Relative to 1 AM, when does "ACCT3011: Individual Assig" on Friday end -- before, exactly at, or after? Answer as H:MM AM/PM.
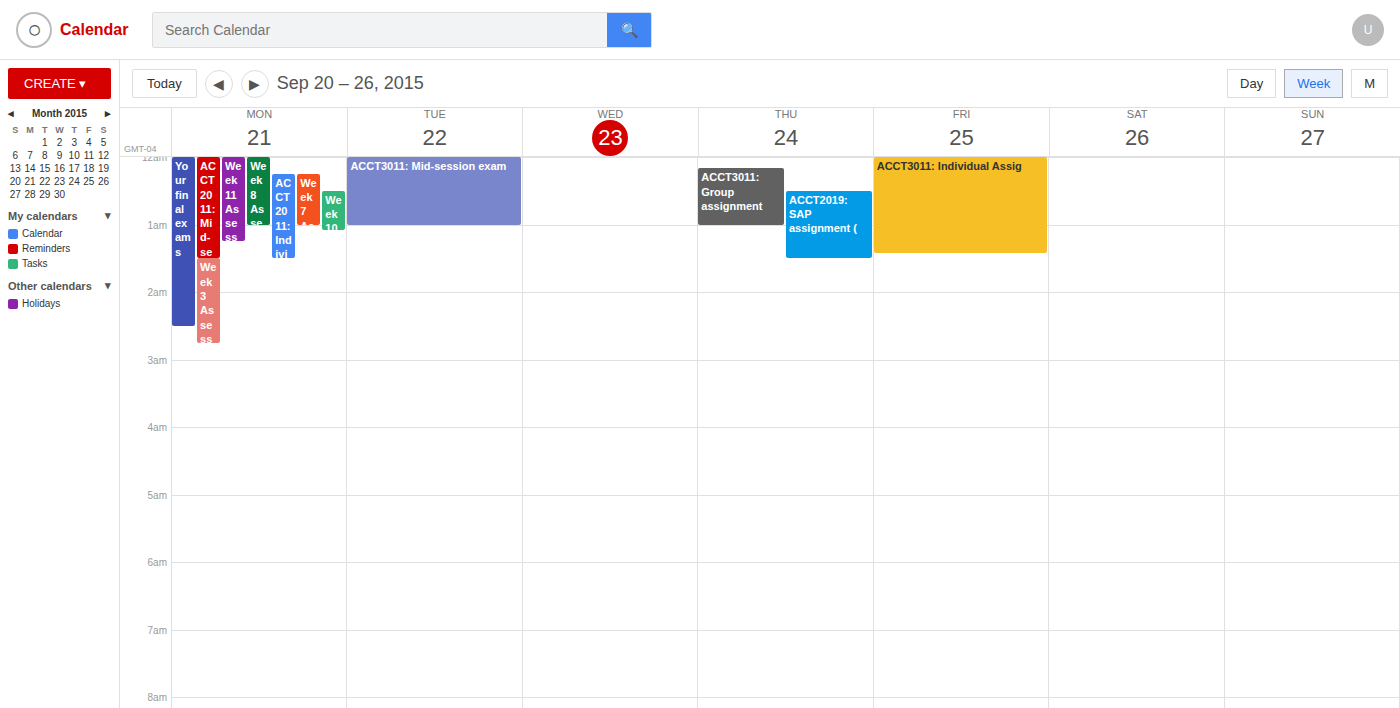
1:25 AM -- after 1 AM, 25 minutes below the 1 AM line.